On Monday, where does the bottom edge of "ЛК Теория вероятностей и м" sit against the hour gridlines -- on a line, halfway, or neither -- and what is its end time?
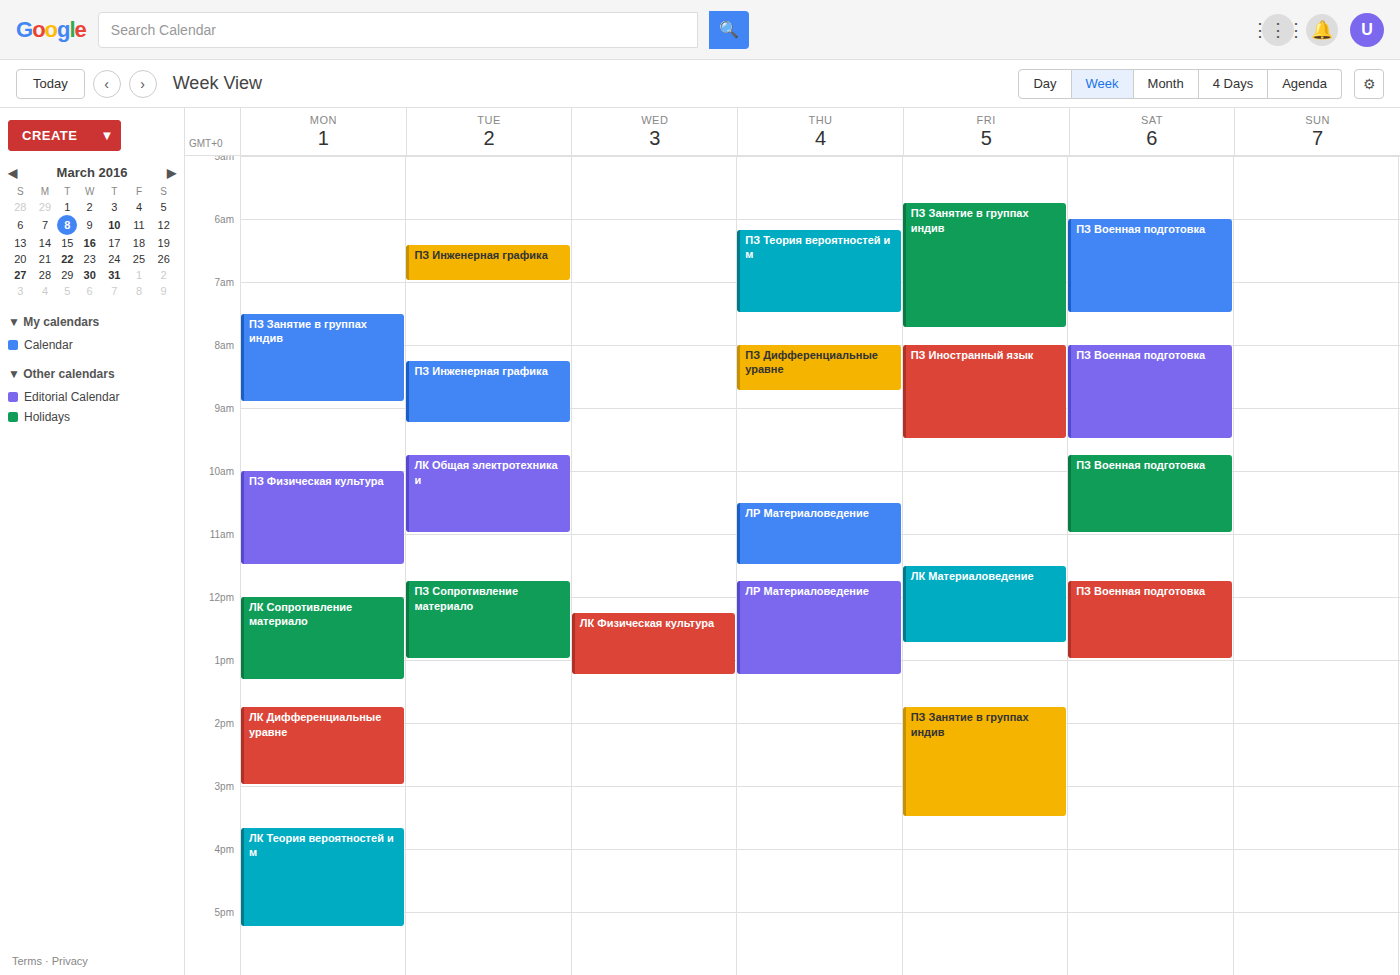
5:15 PM -- neither: a quarter of the way from the 5 PM line to the 6 PM line.